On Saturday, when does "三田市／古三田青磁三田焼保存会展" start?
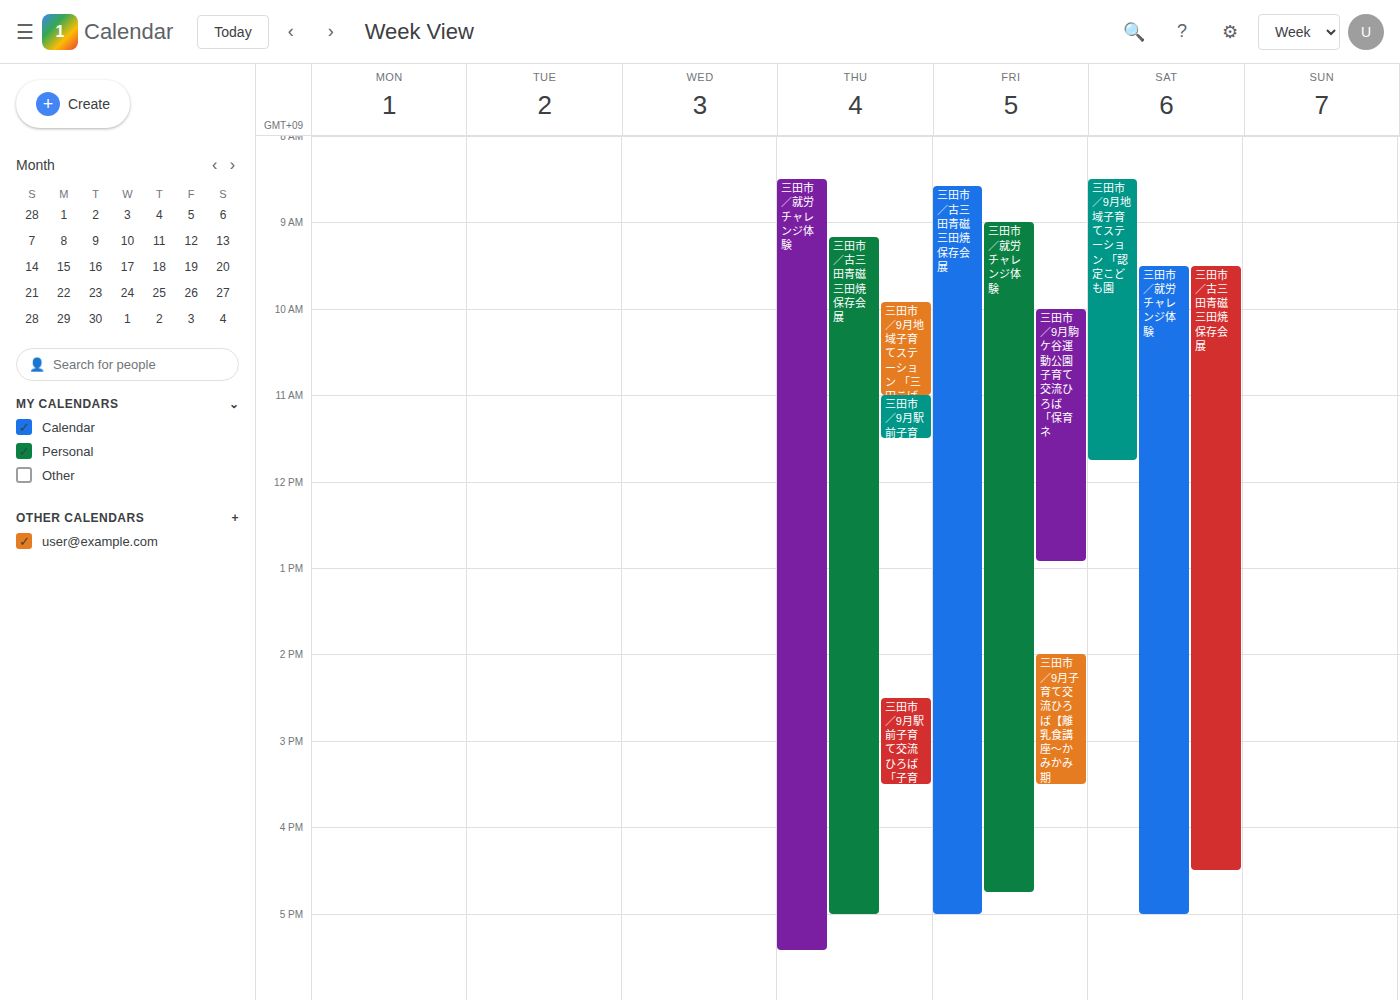
9:30 AM